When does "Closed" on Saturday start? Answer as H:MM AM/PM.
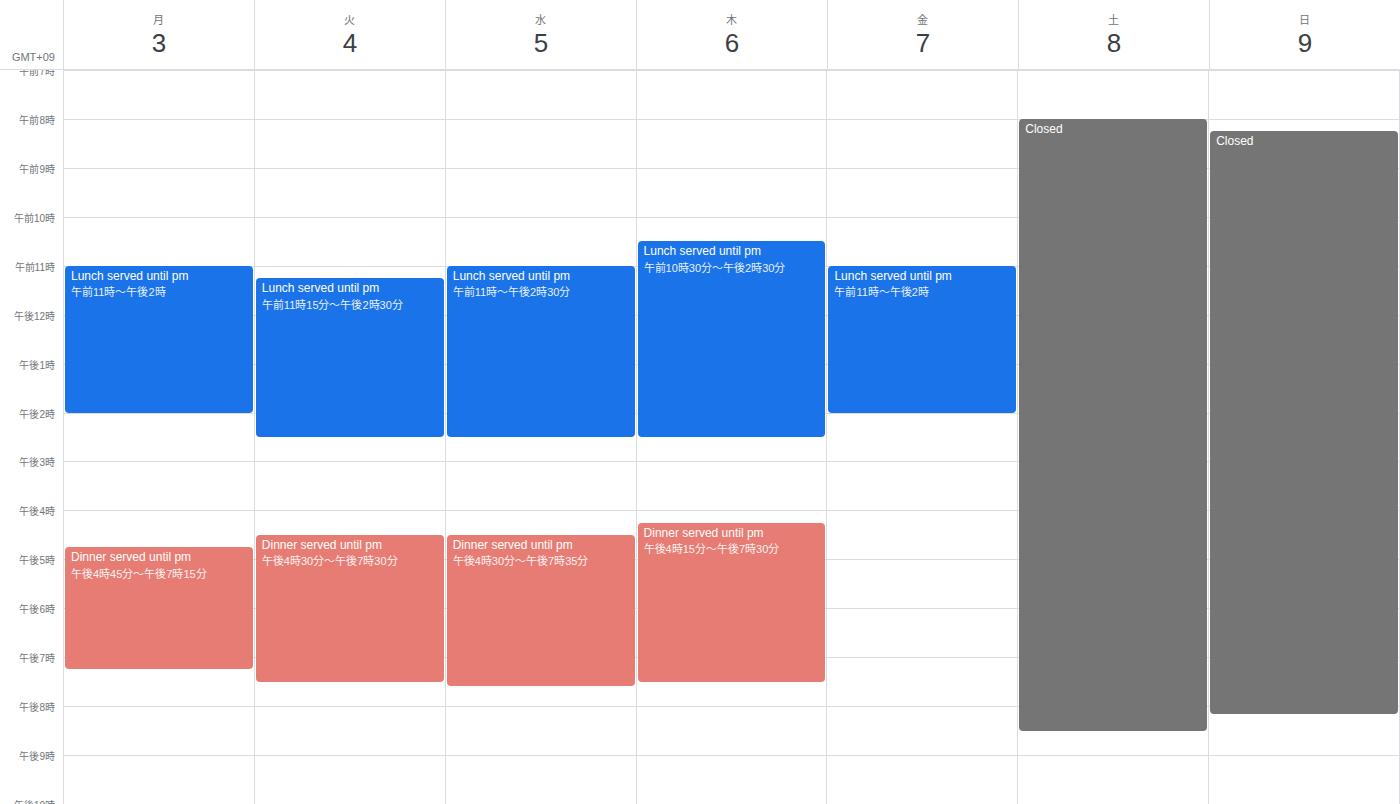
8:00 AM